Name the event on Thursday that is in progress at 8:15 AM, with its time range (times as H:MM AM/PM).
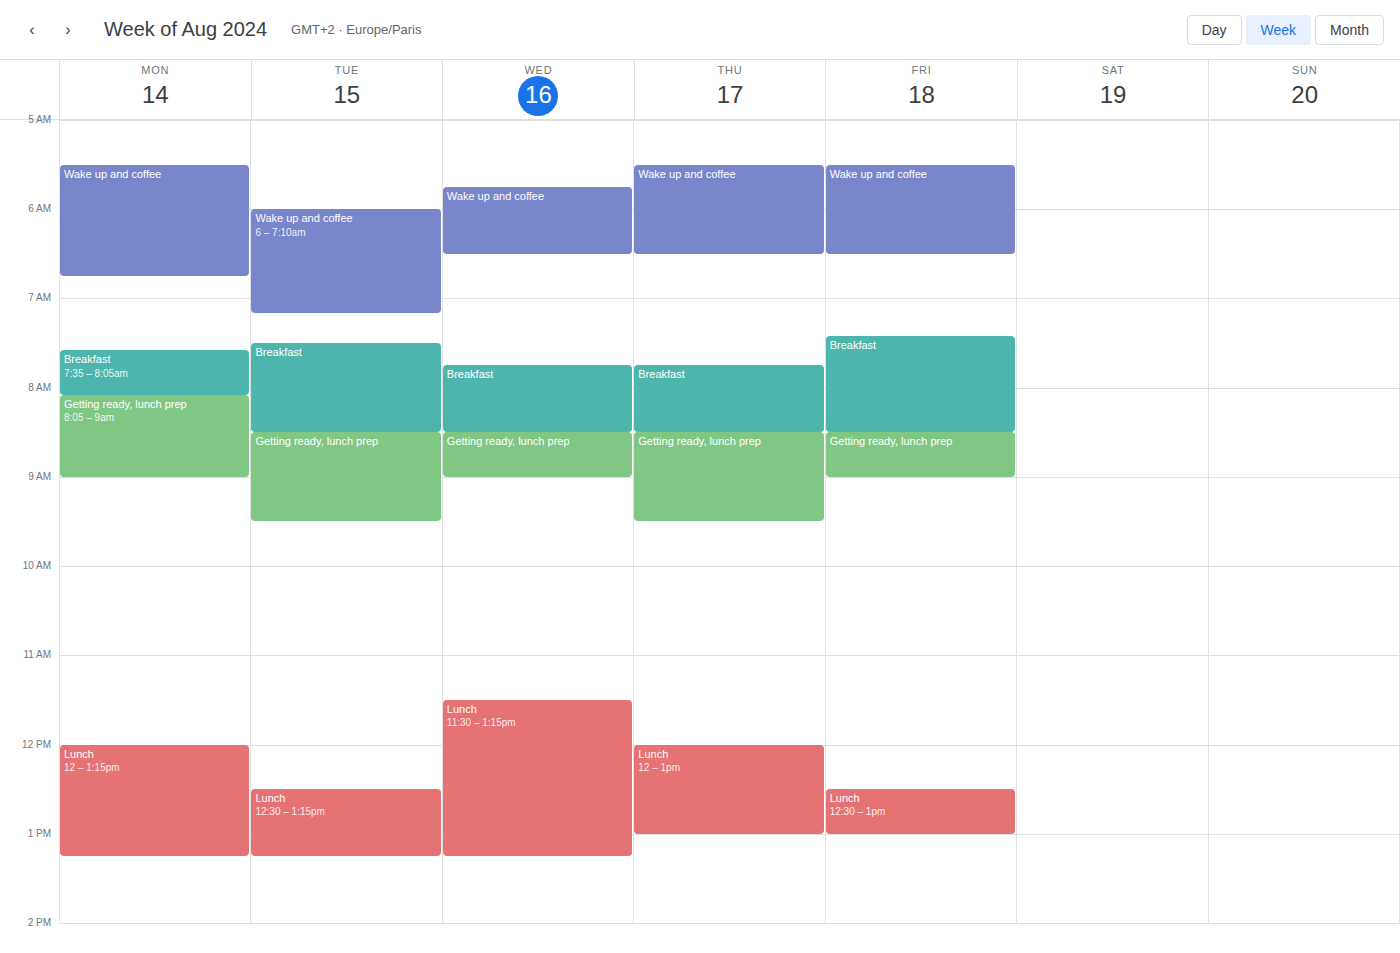
"Breakfast", 7:45 AM to 8:30 AM